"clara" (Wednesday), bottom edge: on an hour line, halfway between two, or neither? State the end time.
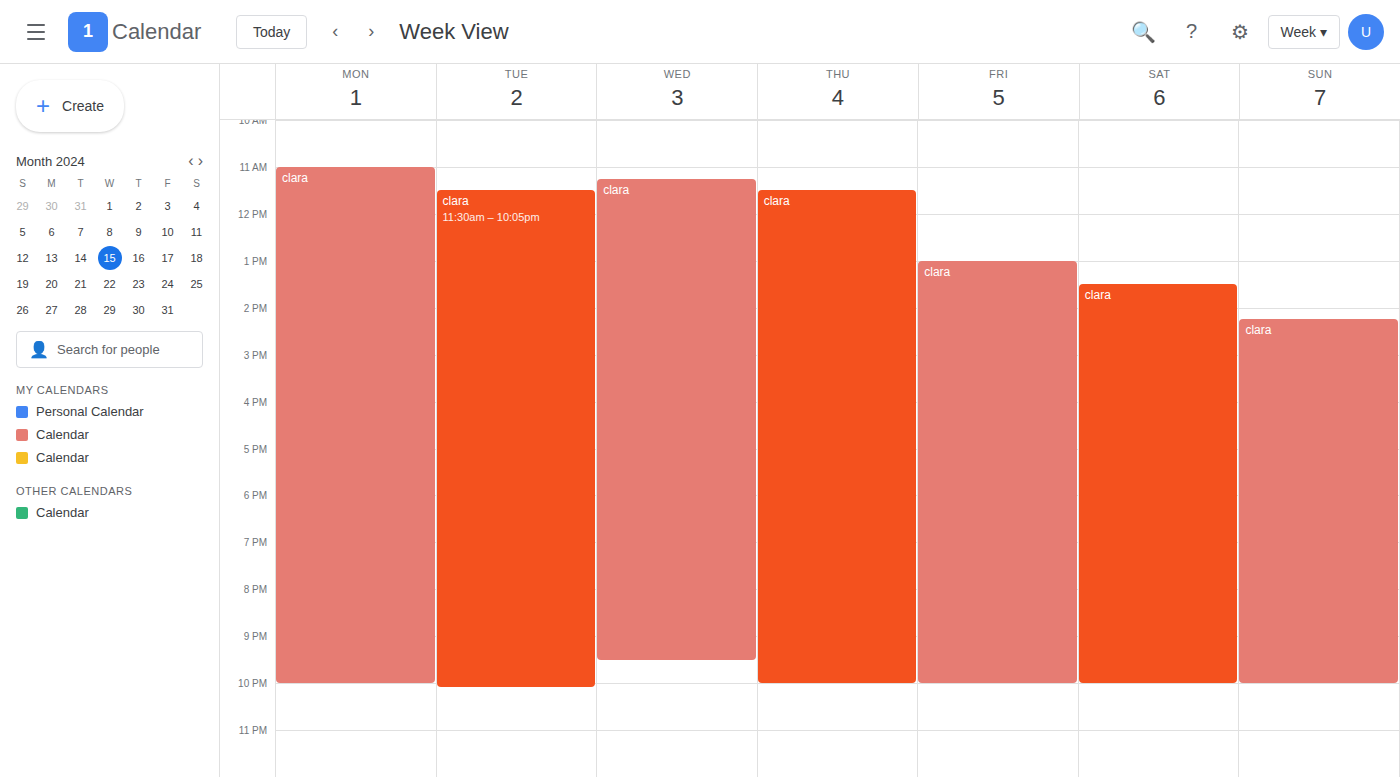
9:30 PM -- halfway between the 9 PM and 10 PM lines.